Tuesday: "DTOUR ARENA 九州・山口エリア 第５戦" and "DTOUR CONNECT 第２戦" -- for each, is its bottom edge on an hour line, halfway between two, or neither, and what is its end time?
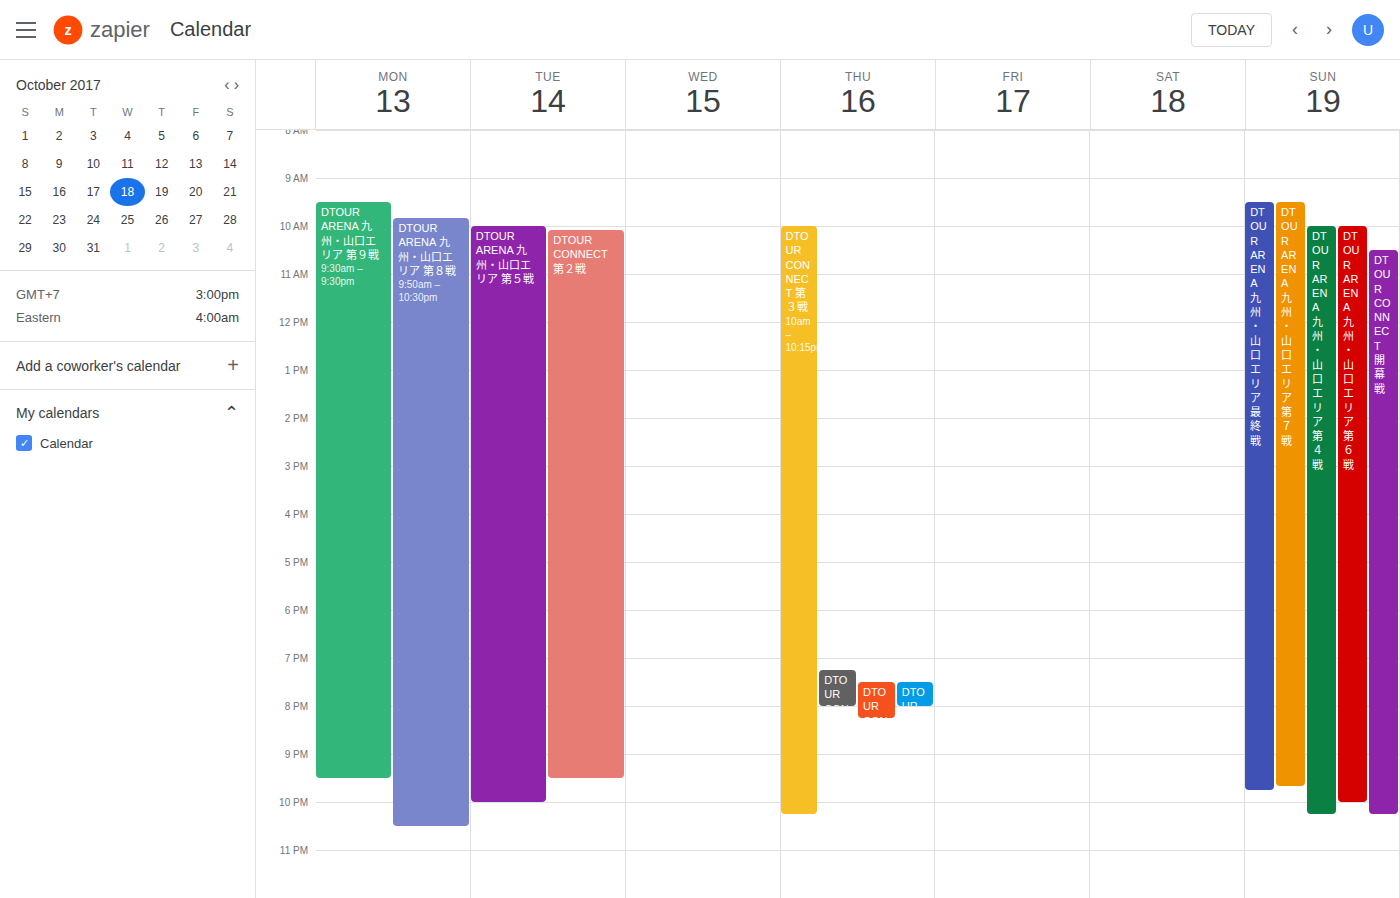
"DTOUR ARENA 九州・山口エリア 第５戦": 10:00 PM, exactly on the 10 PM line. "DTOUR CONNECT 第２戦": 9:30 PM, halfway between the 9 PM and 10 PM lines.